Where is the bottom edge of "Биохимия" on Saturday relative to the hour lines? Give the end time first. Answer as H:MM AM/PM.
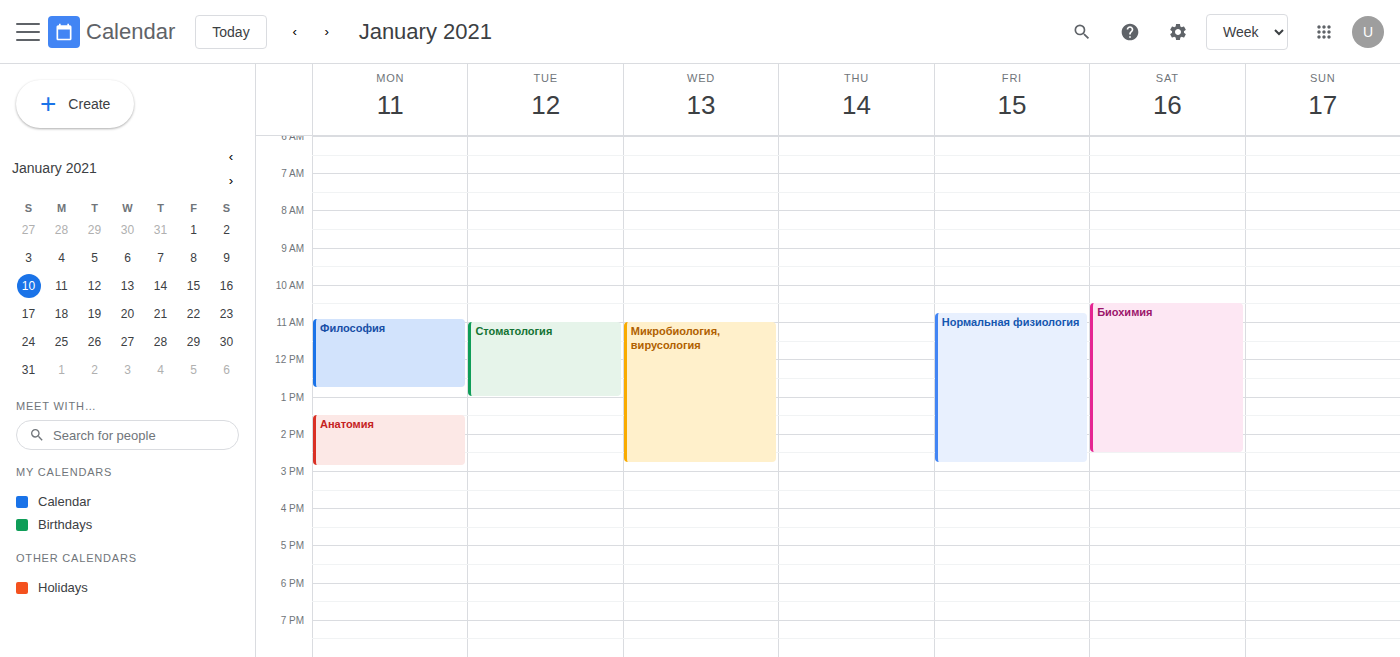
2:30 PM -- halfway between the 2 PM and 3 PM lines.